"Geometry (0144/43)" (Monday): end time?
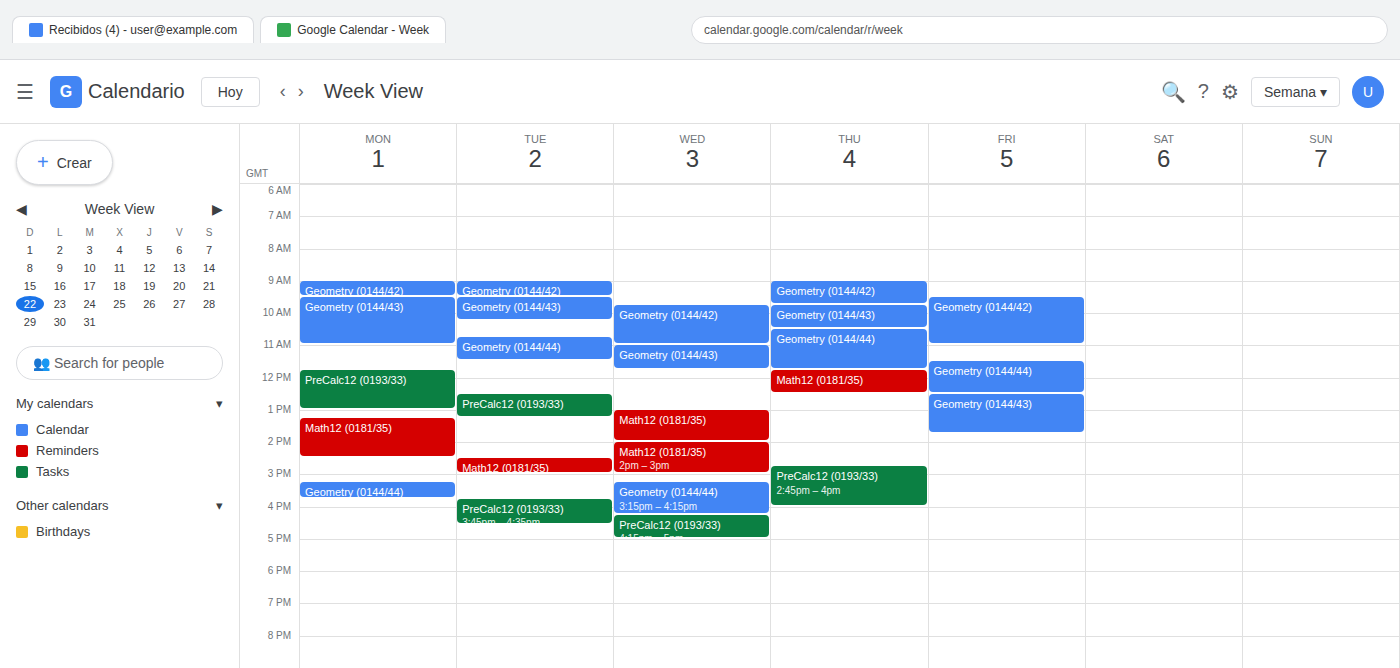
11:00 AM